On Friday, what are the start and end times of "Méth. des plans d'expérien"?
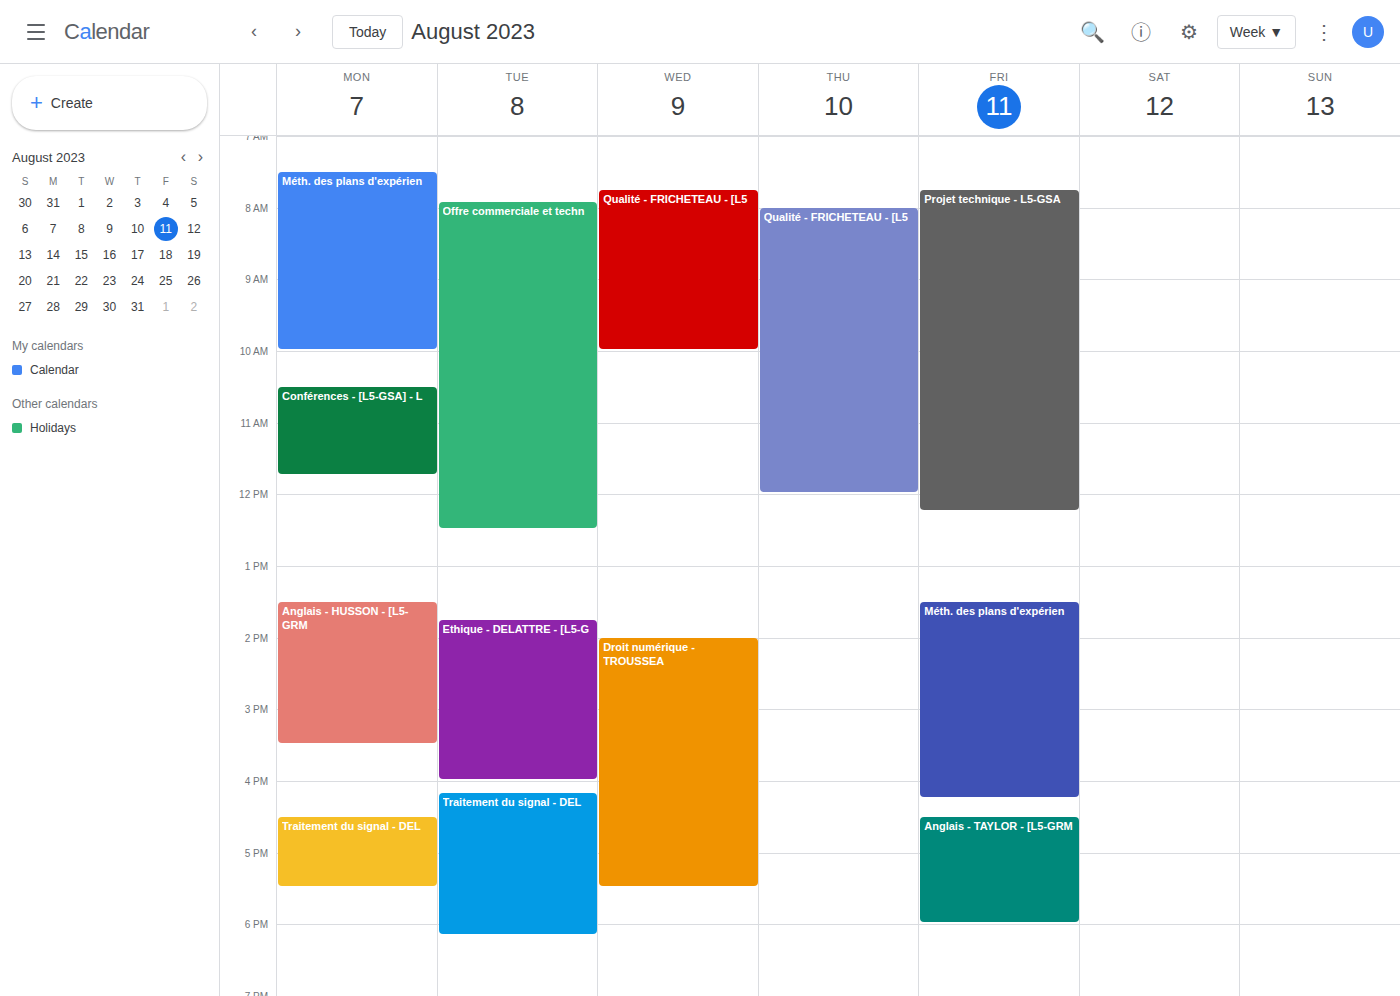
1:30 PM to 4:15 PM